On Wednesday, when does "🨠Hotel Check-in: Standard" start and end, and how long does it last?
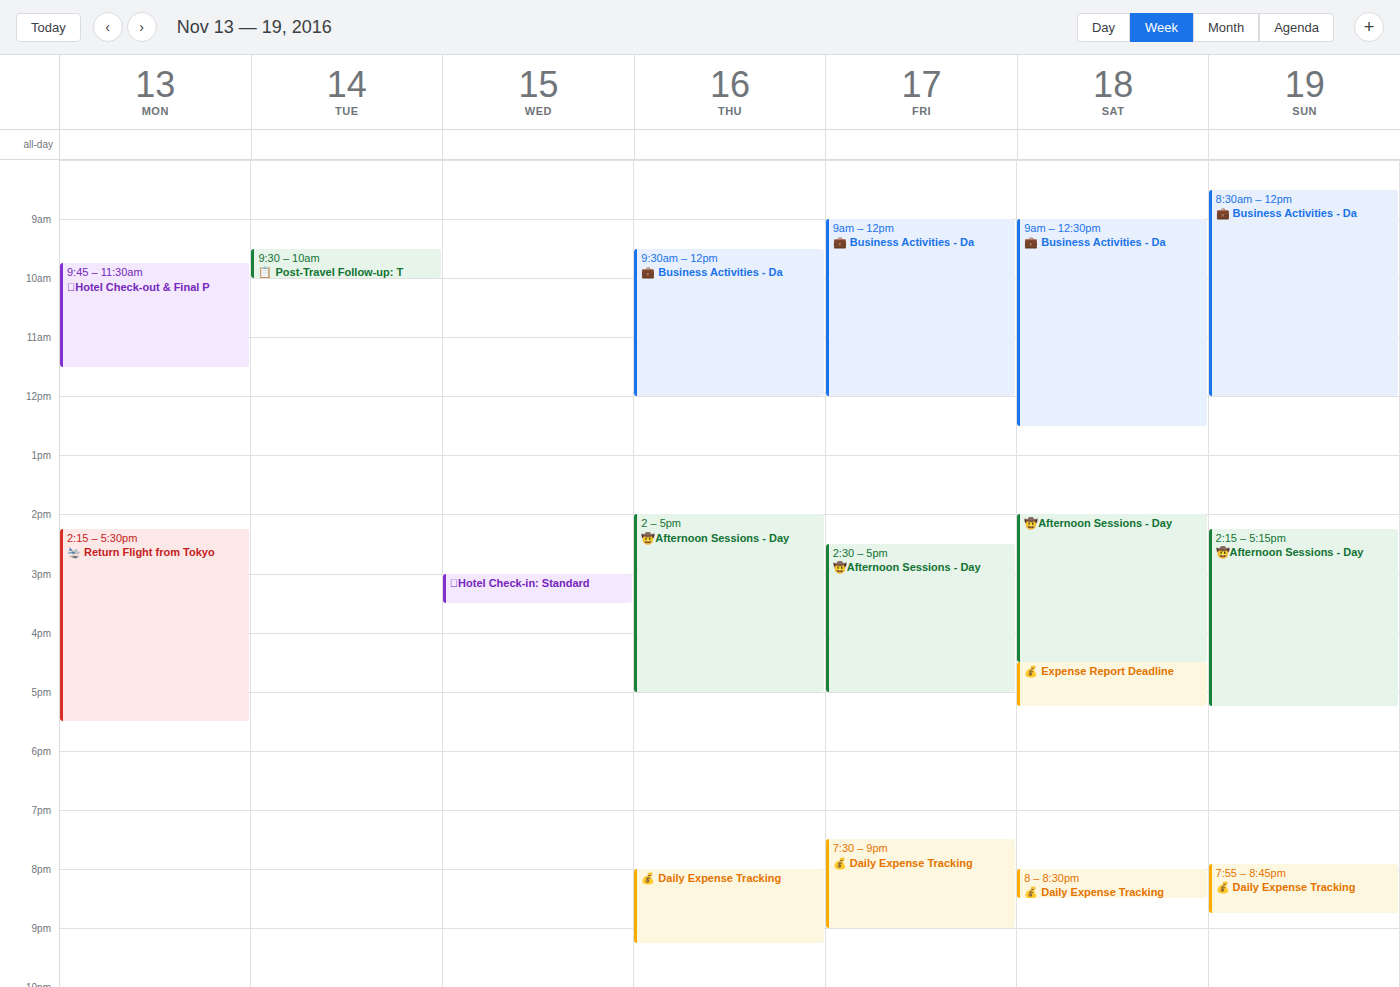
15:00 to 15:30, 30 minutes